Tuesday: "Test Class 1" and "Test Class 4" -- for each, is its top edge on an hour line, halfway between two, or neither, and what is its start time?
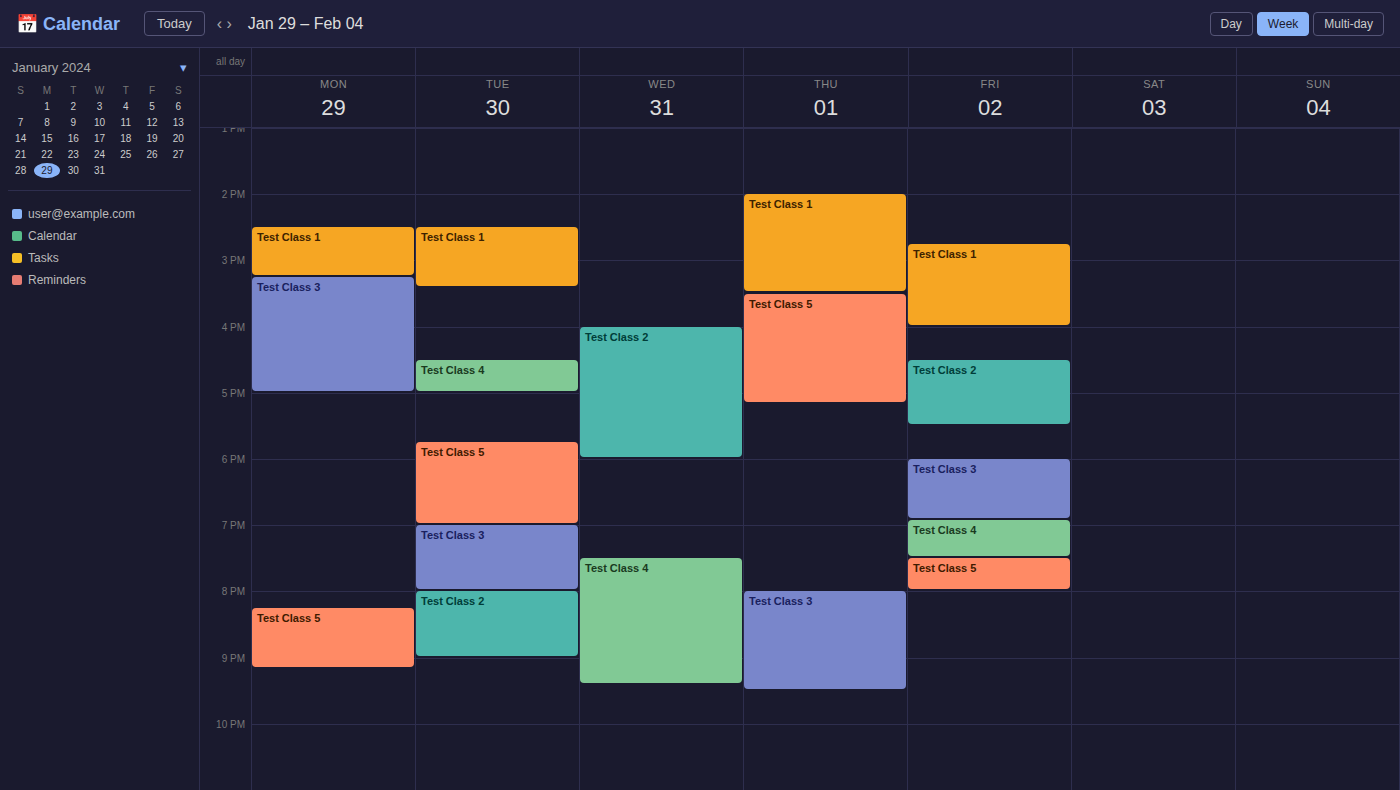
"Test Class 1": 2:30 PM, halfway between the 2 PM and 3 PM lines. "Test Class 4": 4:30 PM, halfway between the 4 PM and 5 PM lines.